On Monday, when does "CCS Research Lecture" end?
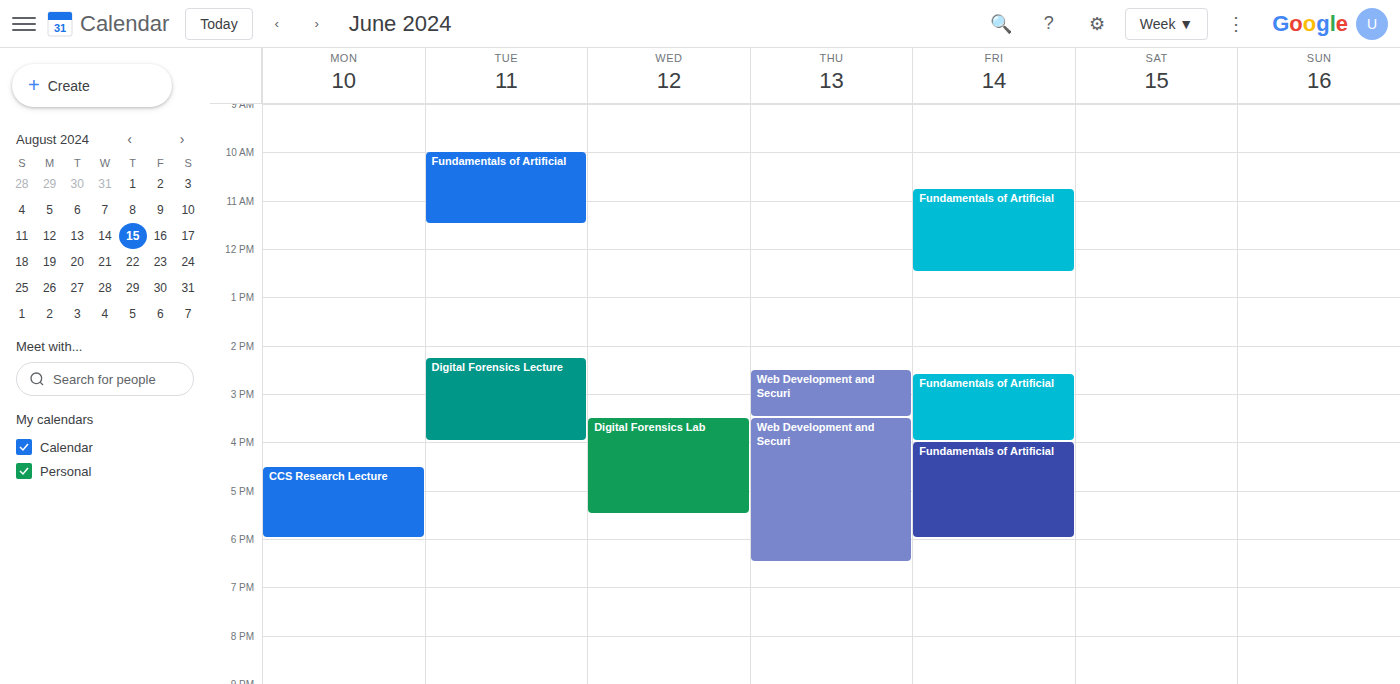
6:00 PM